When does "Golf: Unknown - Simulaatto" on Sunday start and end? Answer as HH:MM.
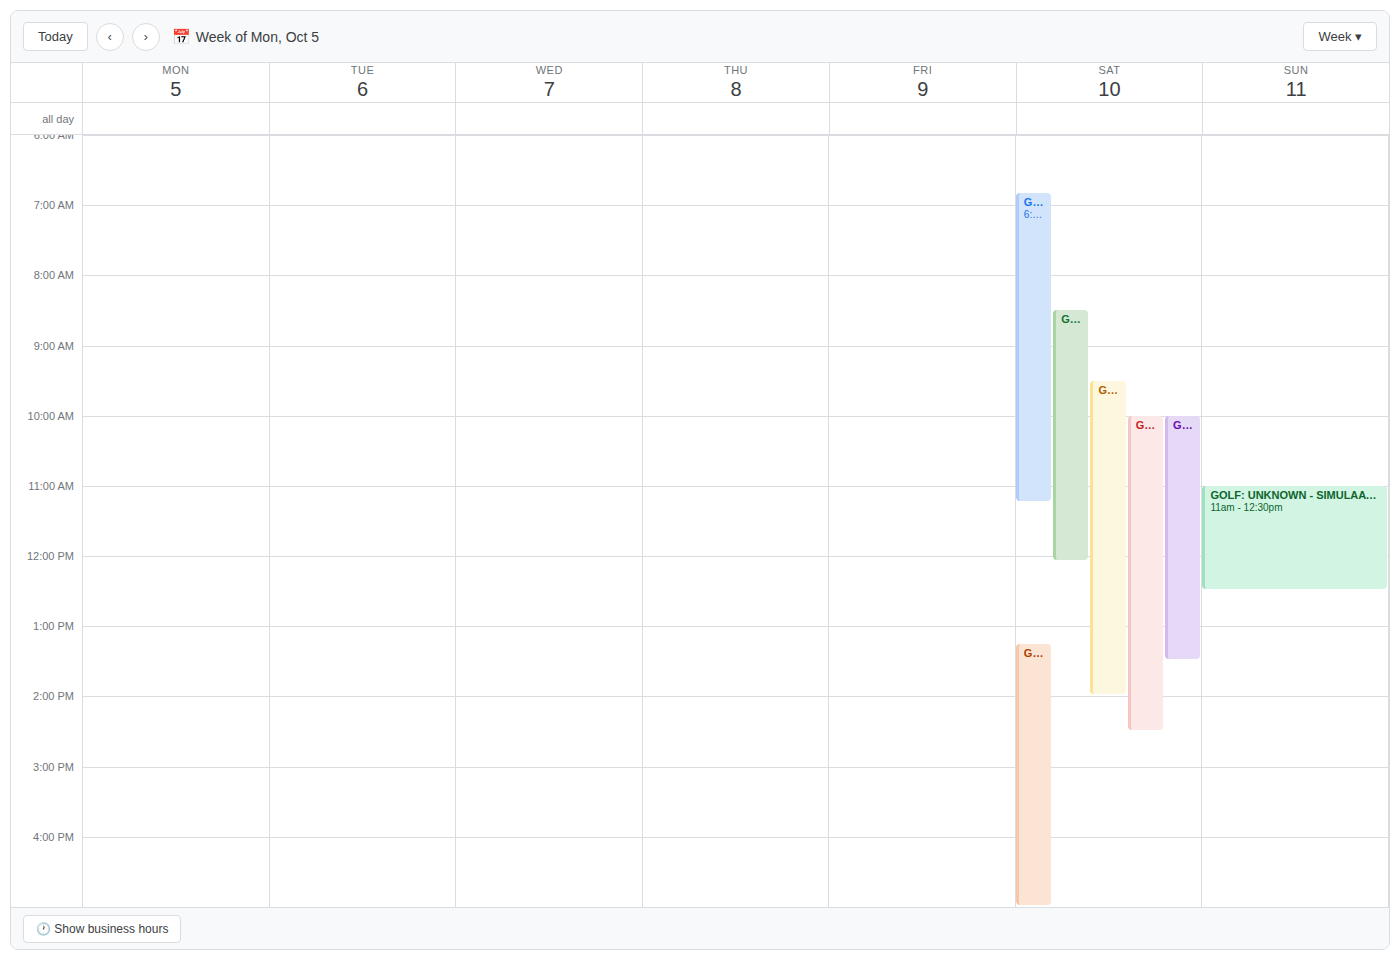
11:00 to 12:30